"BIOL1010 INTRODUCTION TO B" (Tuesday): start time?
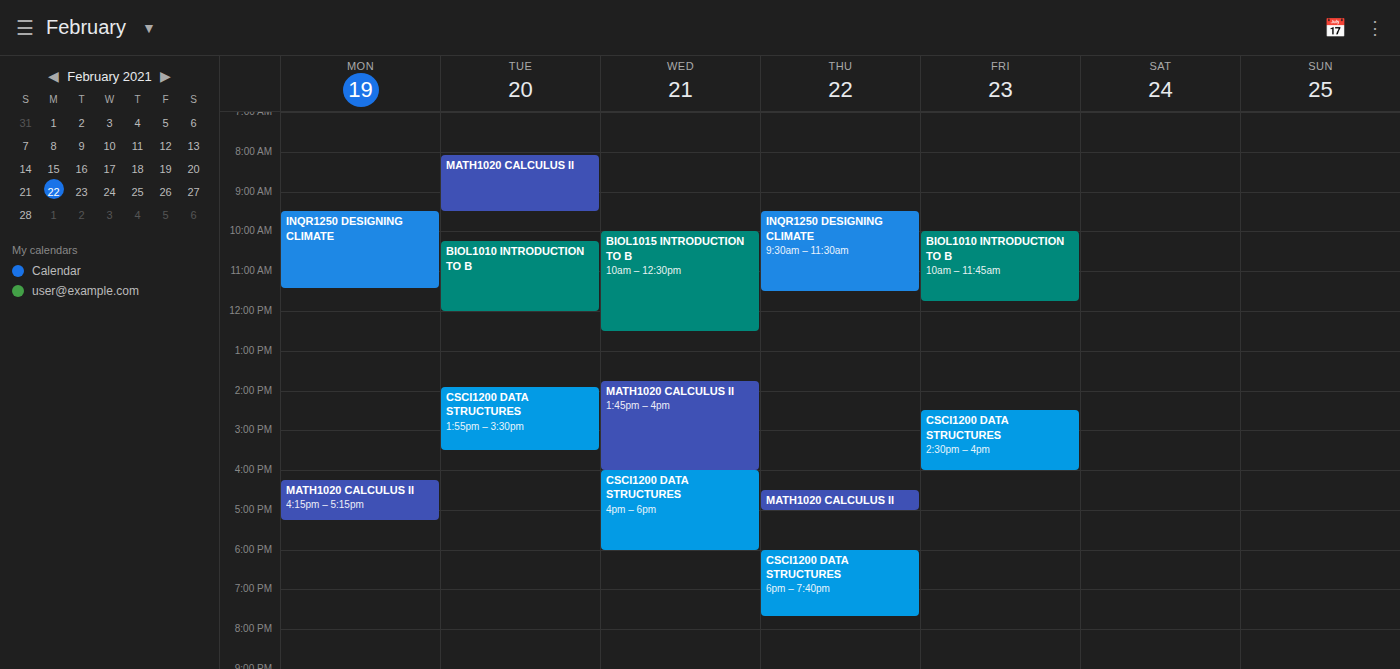
10:15 AM